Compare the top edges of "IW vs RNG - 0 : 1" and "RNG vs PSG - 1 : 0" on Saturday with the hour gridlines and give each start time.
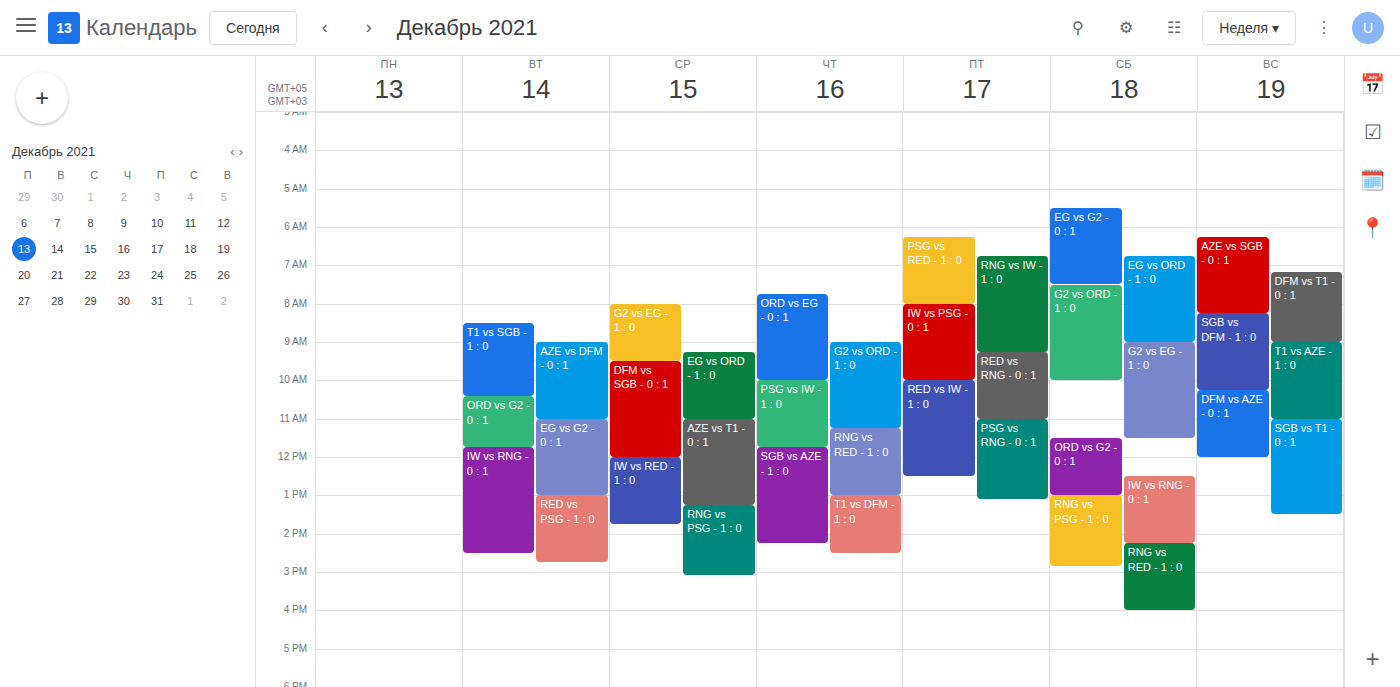
"IW vs RNG - 0 : 1": 12:30 PM, halfway between the 12 PM and 1 PM lines. "RNG vs PSG - 1 : 0": 1:00 PM, exactly on the 1 PM line.